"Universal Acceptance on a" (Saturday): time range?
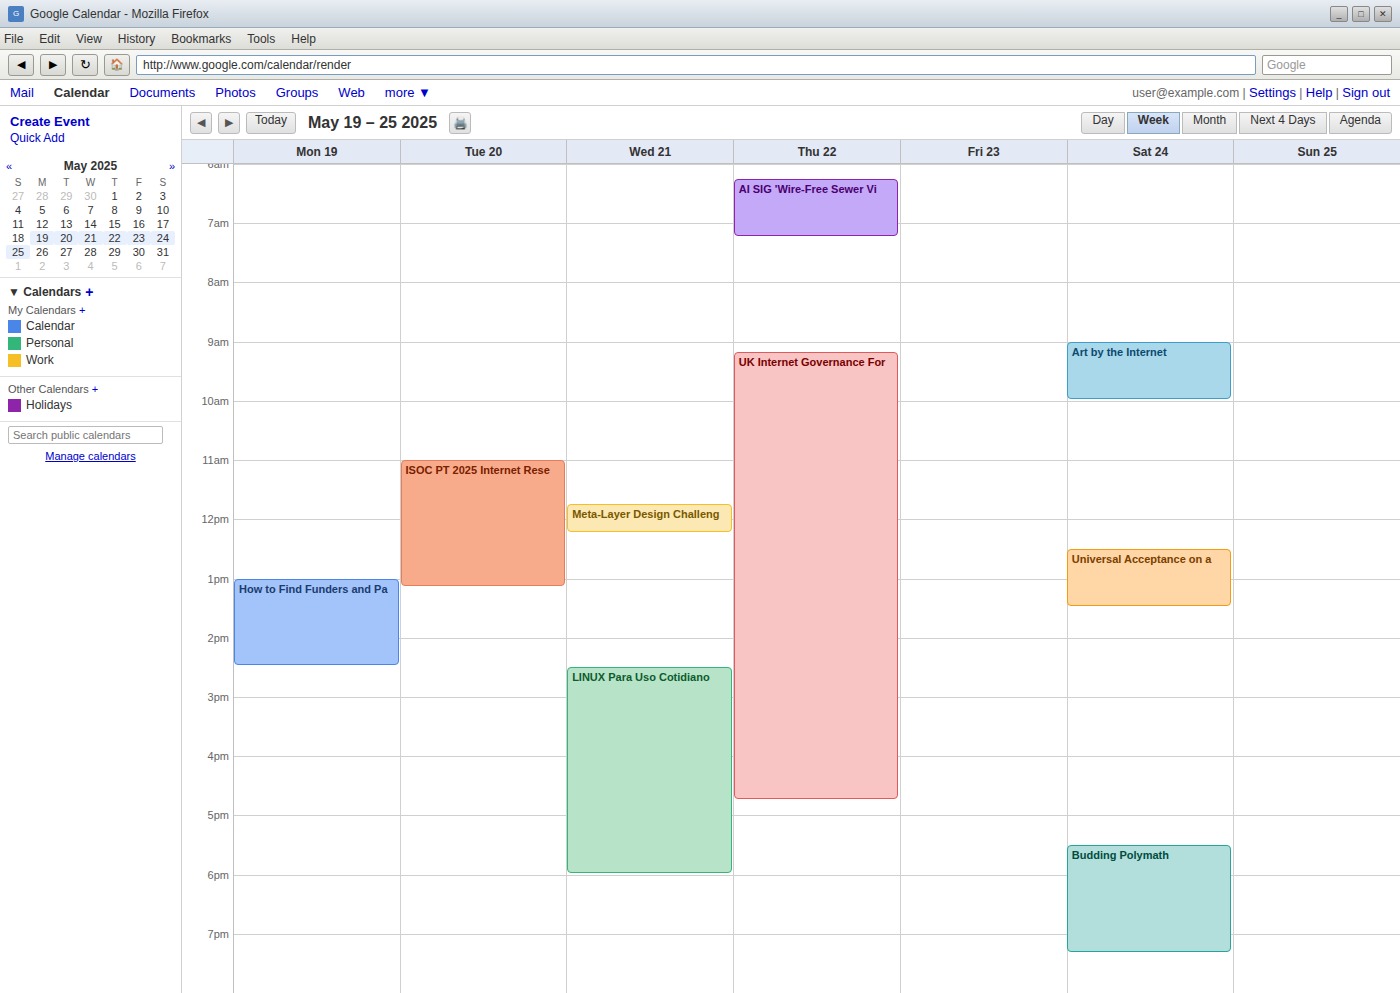
12:30 PM to 1:30 PM